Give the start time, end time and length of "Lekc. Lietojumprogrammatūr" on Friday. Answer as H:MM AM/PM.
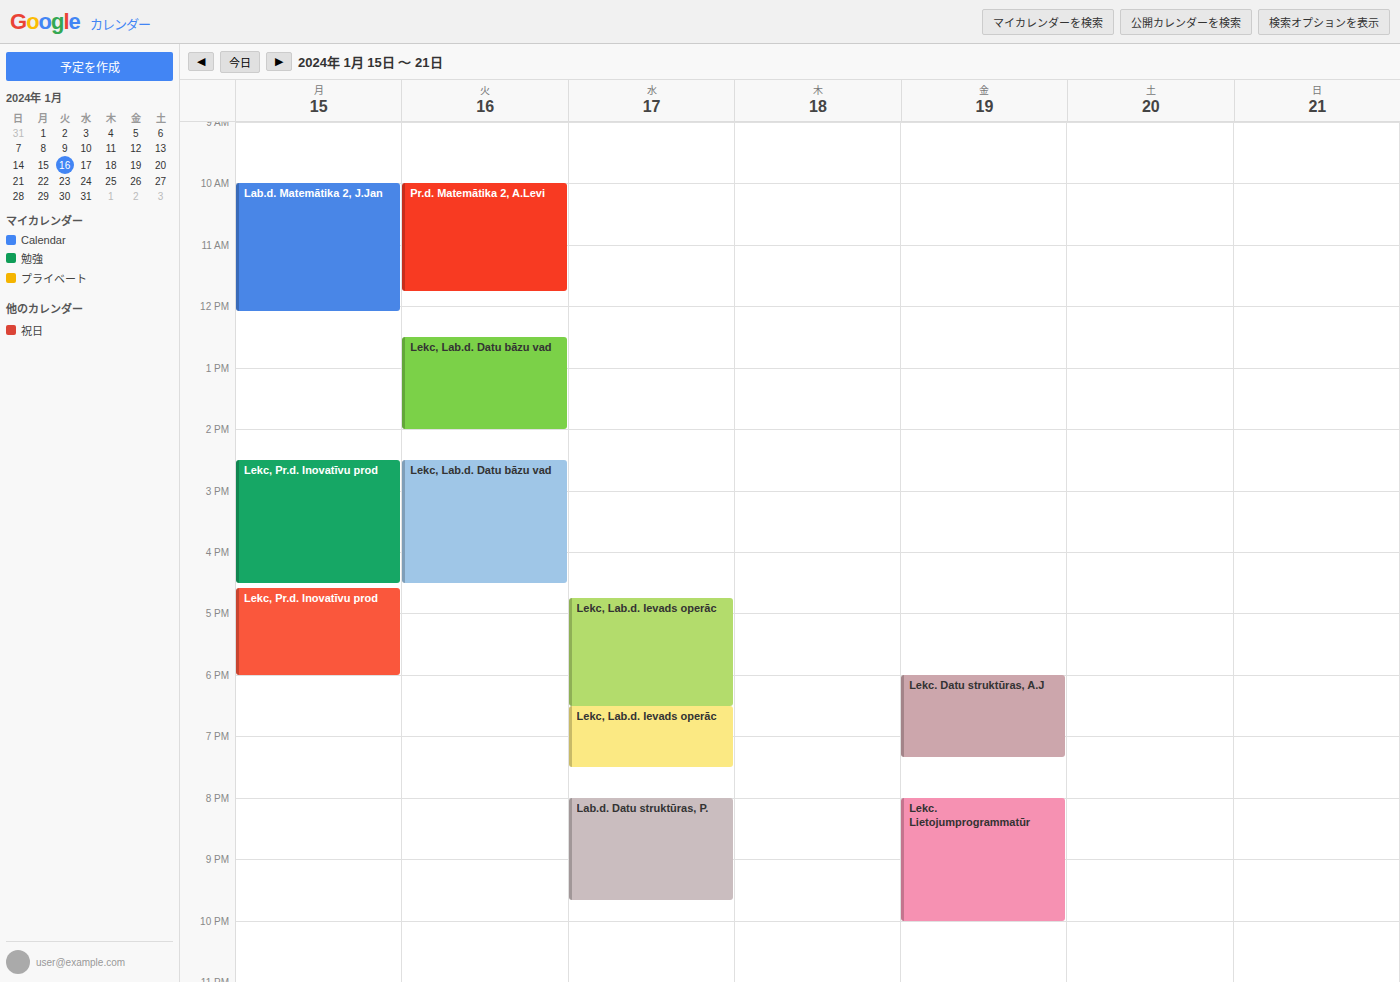
8:00 PM to 10:00 PM, 2 hours